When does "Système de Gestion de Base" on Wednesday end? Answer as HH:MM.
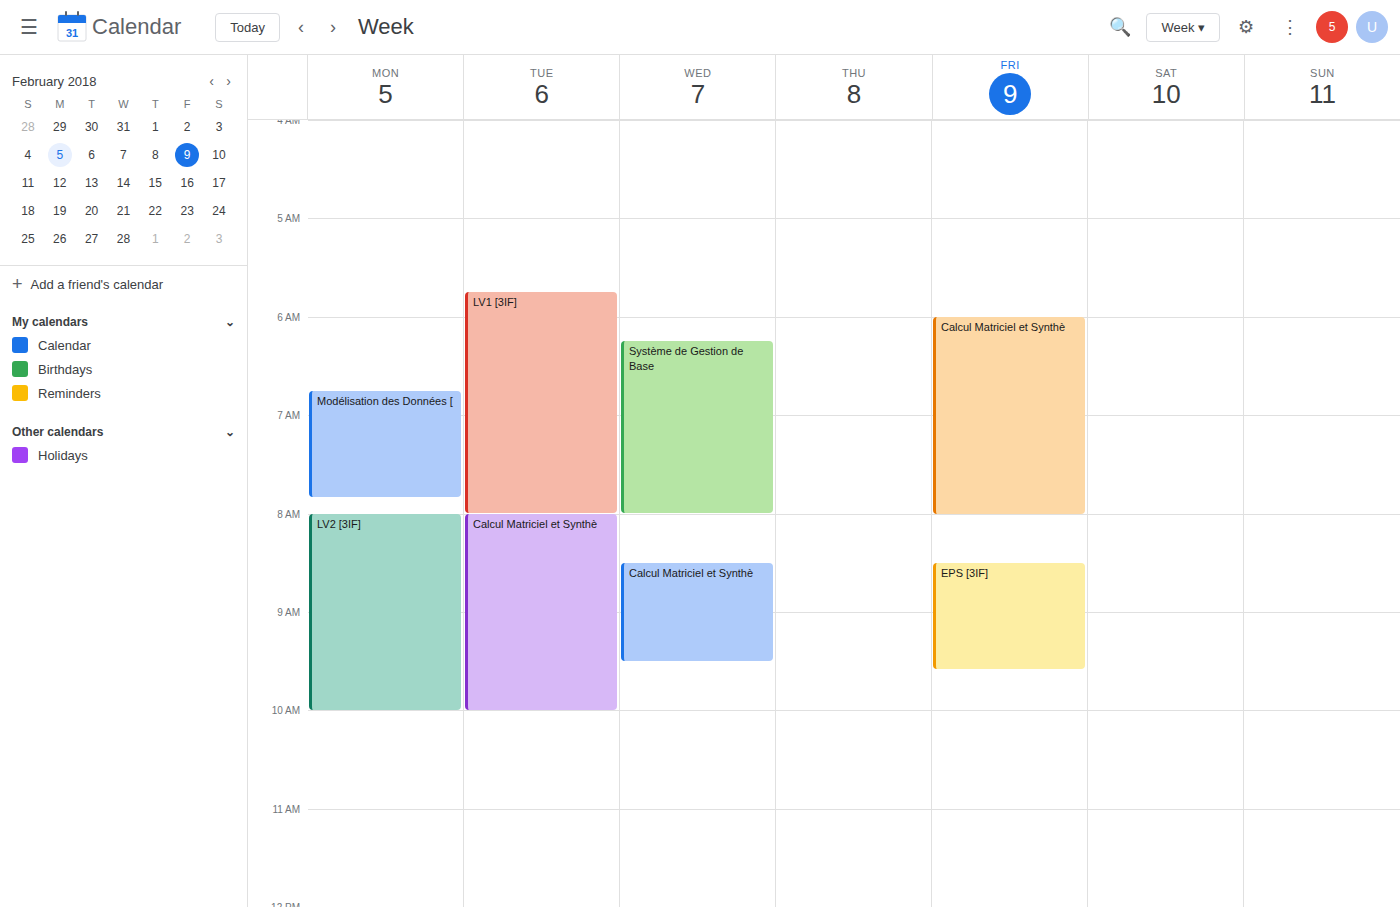
08:00